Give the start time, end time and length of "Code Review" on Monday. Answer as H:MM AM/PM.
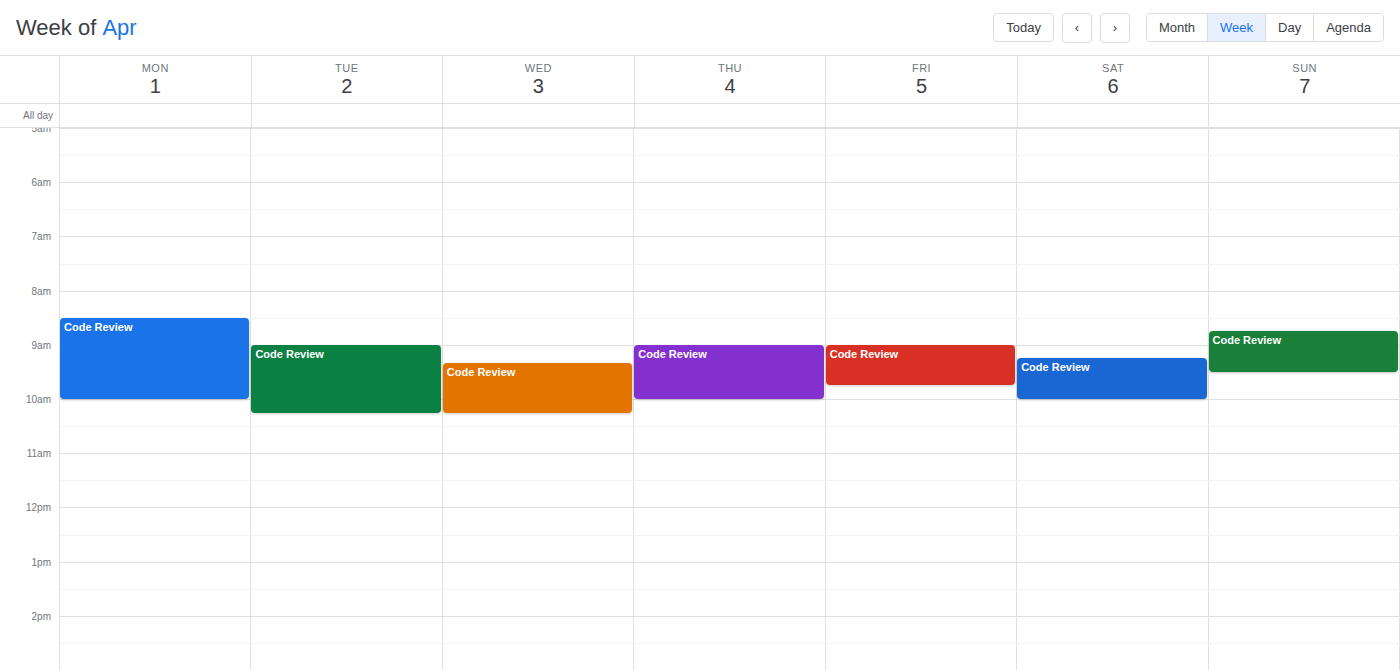
8:30 AM to 10:00 AM, 1 hour 30 minutes